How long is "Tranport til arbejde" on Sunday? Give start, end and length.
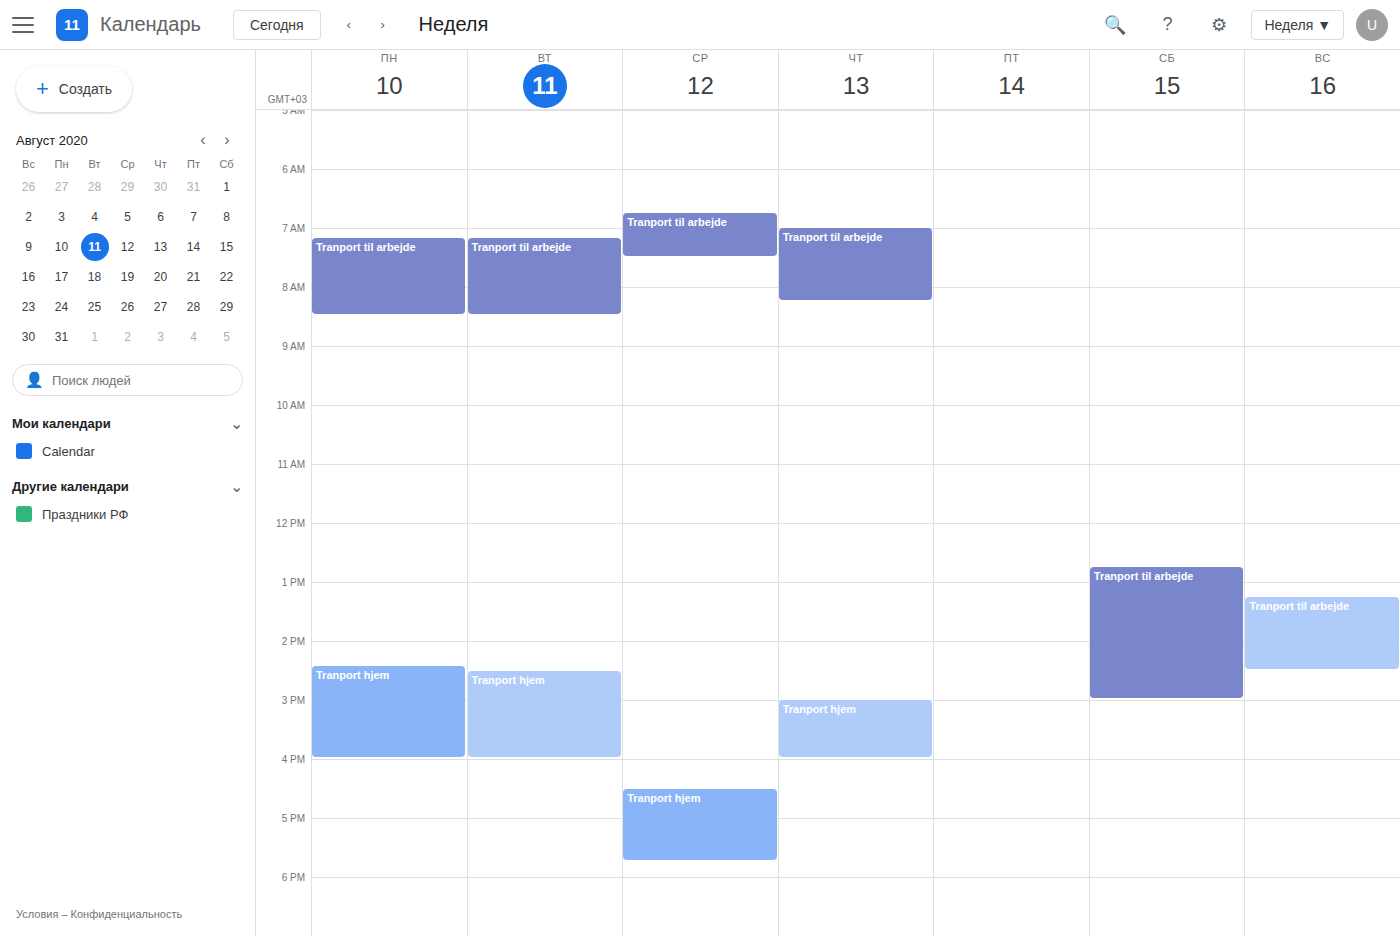
1:15 PM to 2:30 PM, 1 hour 15 minutes